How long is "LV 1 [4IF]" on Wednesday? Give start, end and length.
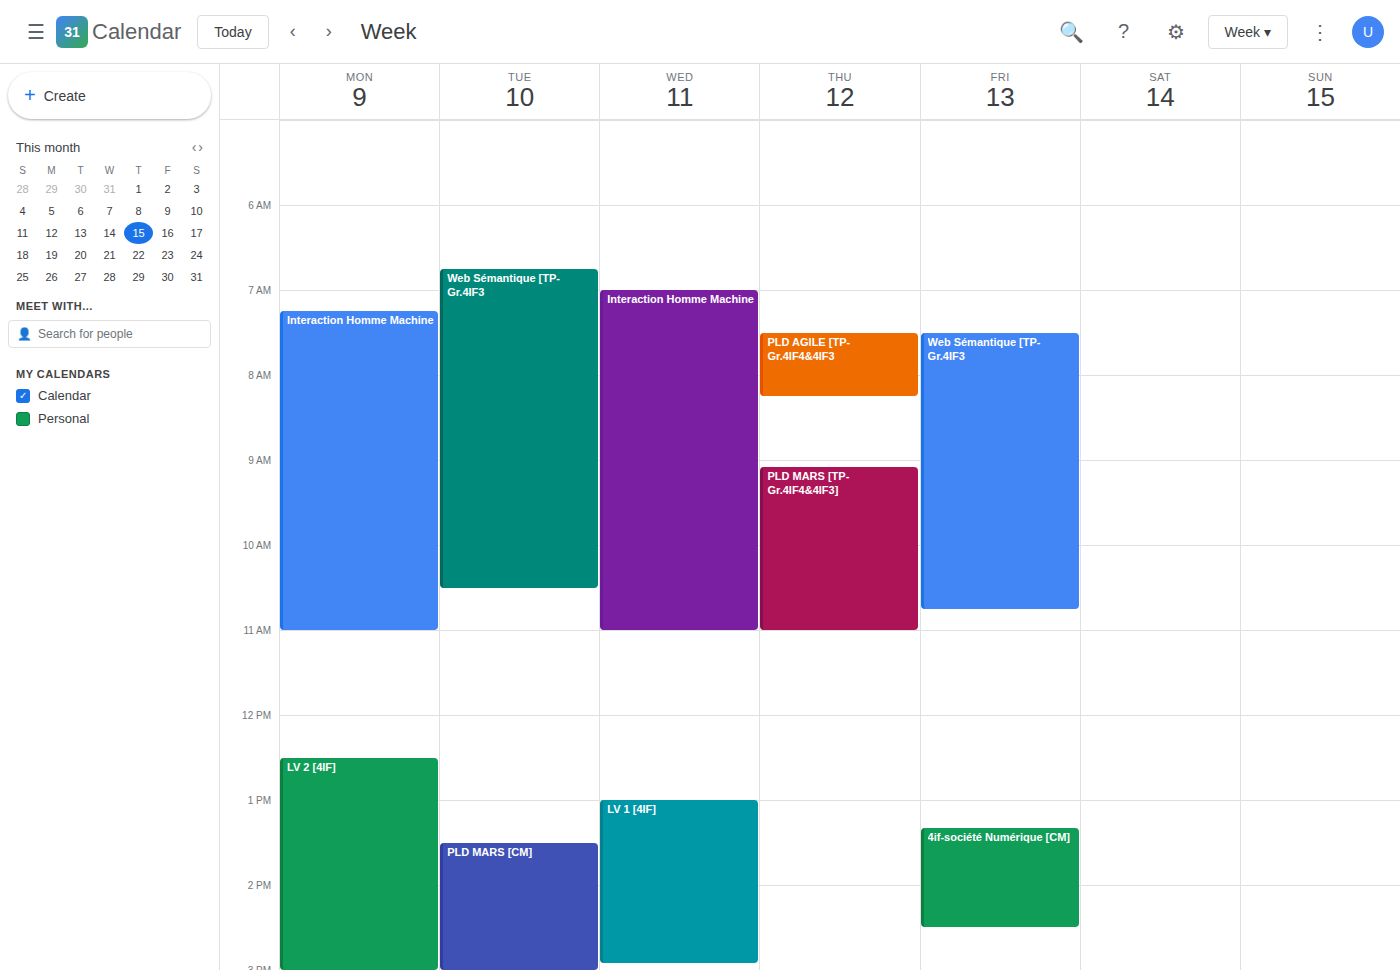
1:00 PM to 2:55 PM, 1 hour 55 minutes